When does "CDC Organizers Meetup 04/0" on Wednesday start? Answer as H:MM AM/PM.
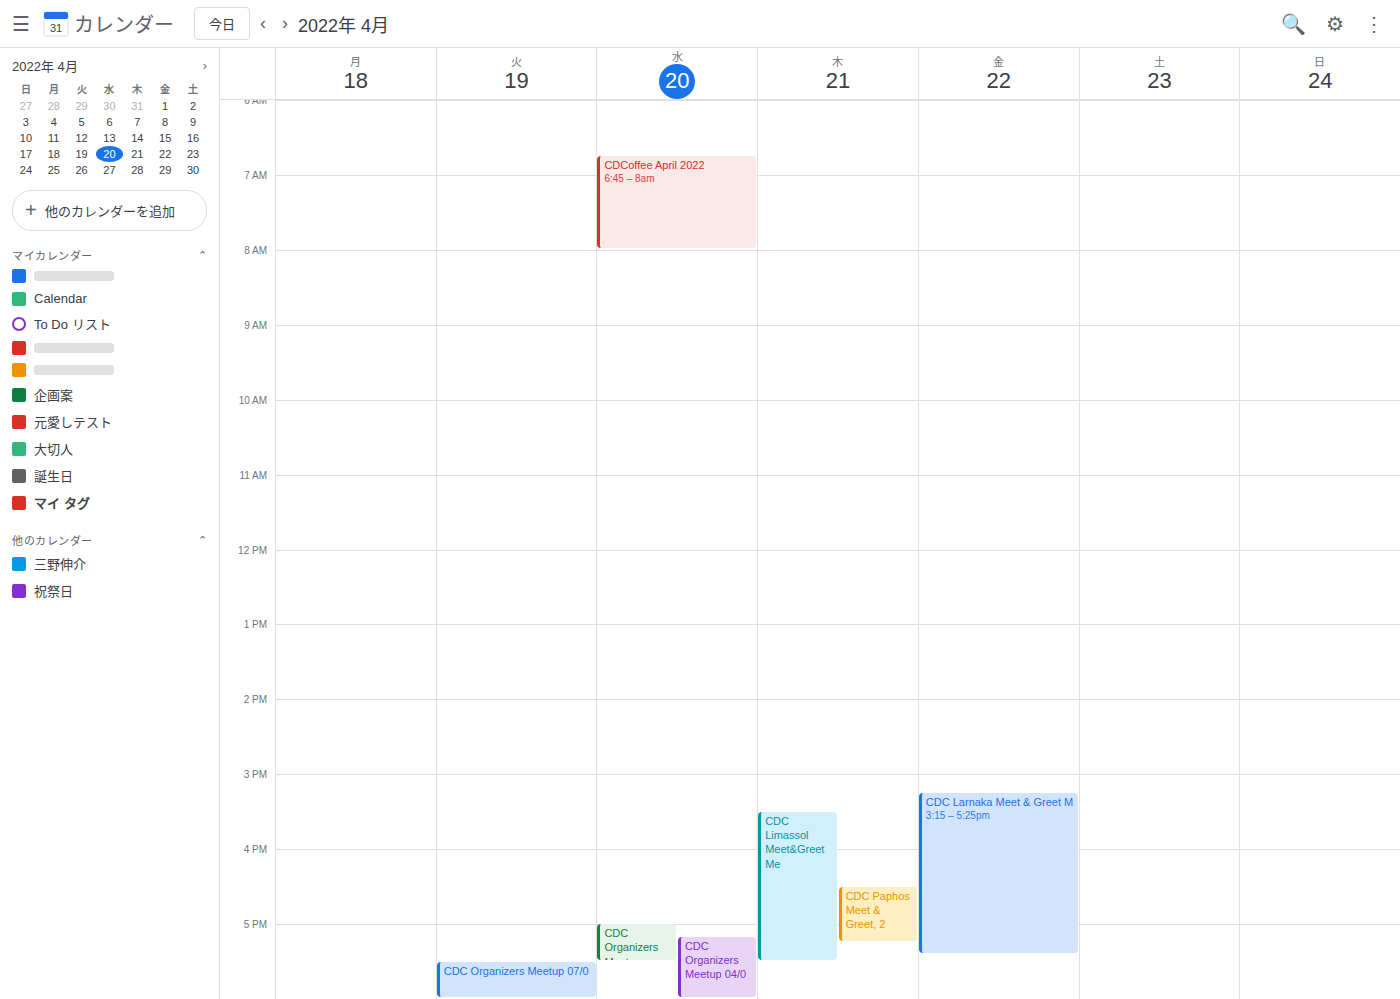
5:10 PM